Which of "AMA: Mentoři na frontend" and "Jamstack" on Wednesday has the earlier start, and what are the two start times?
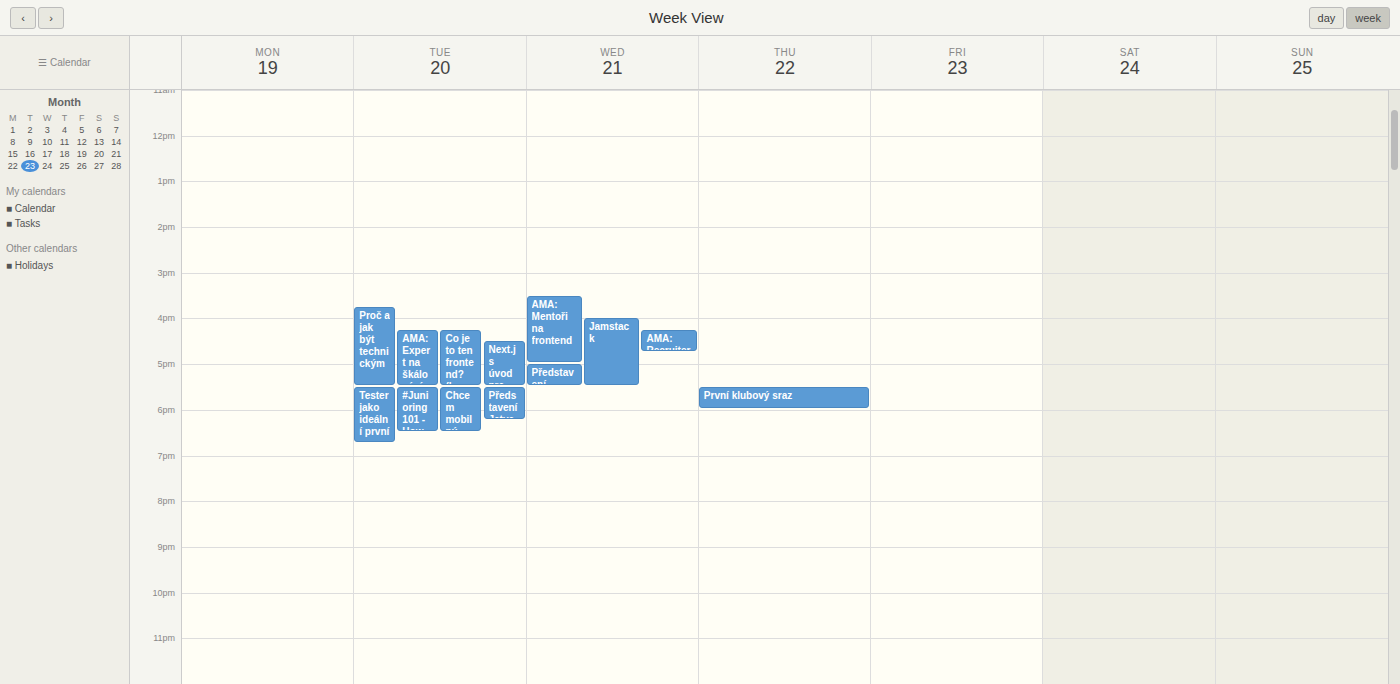
"AMA: Mentoři na frontend" 3:30 PM; "Jamstack" 4:00 PM.